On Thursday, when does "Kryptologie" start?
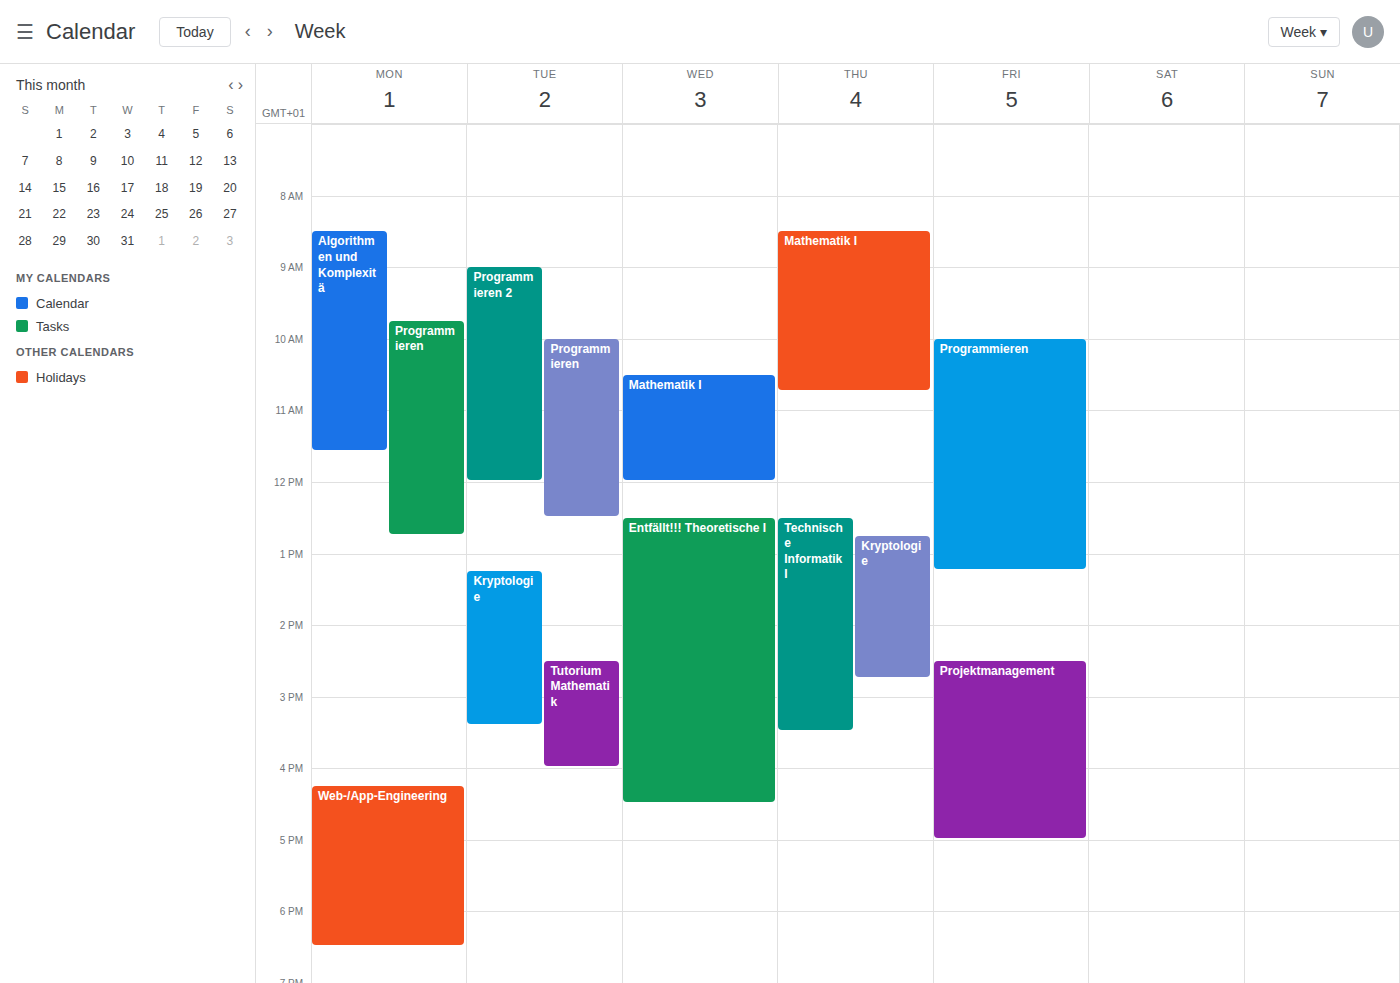
12:45 PM